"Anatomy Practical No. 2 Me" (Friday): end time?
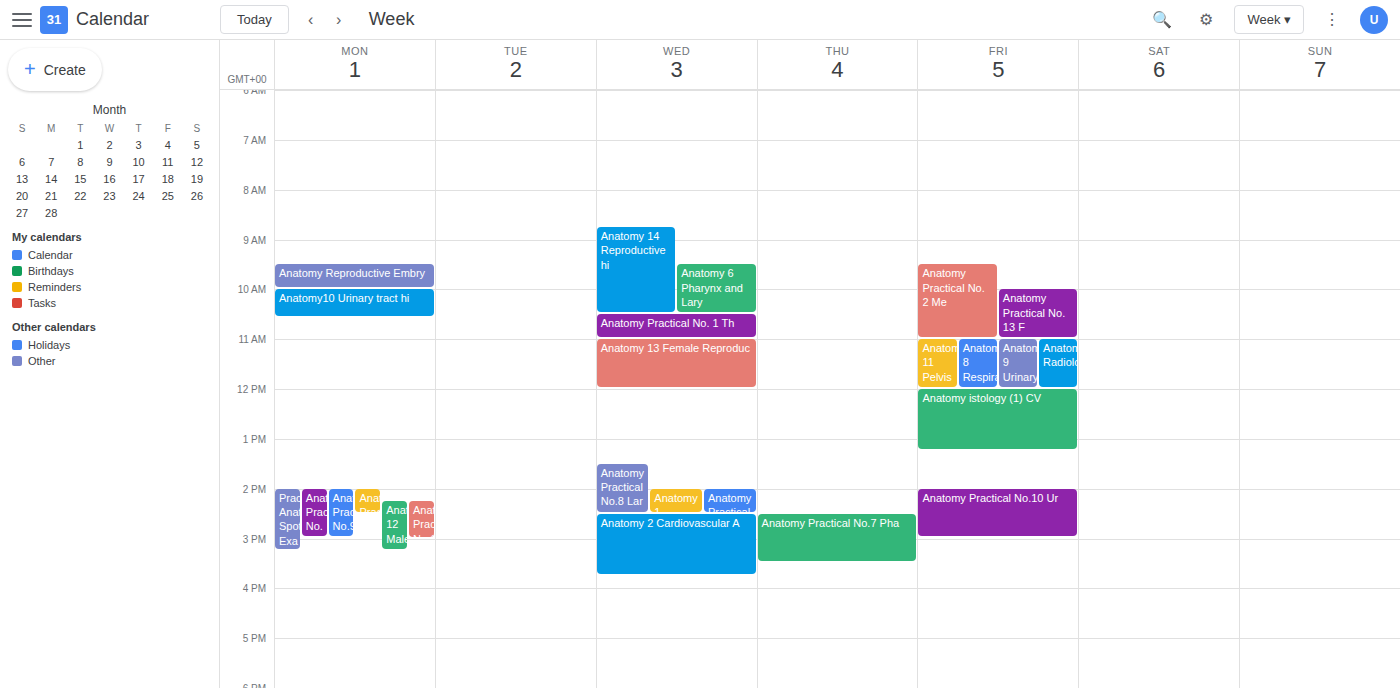
11:00 AM